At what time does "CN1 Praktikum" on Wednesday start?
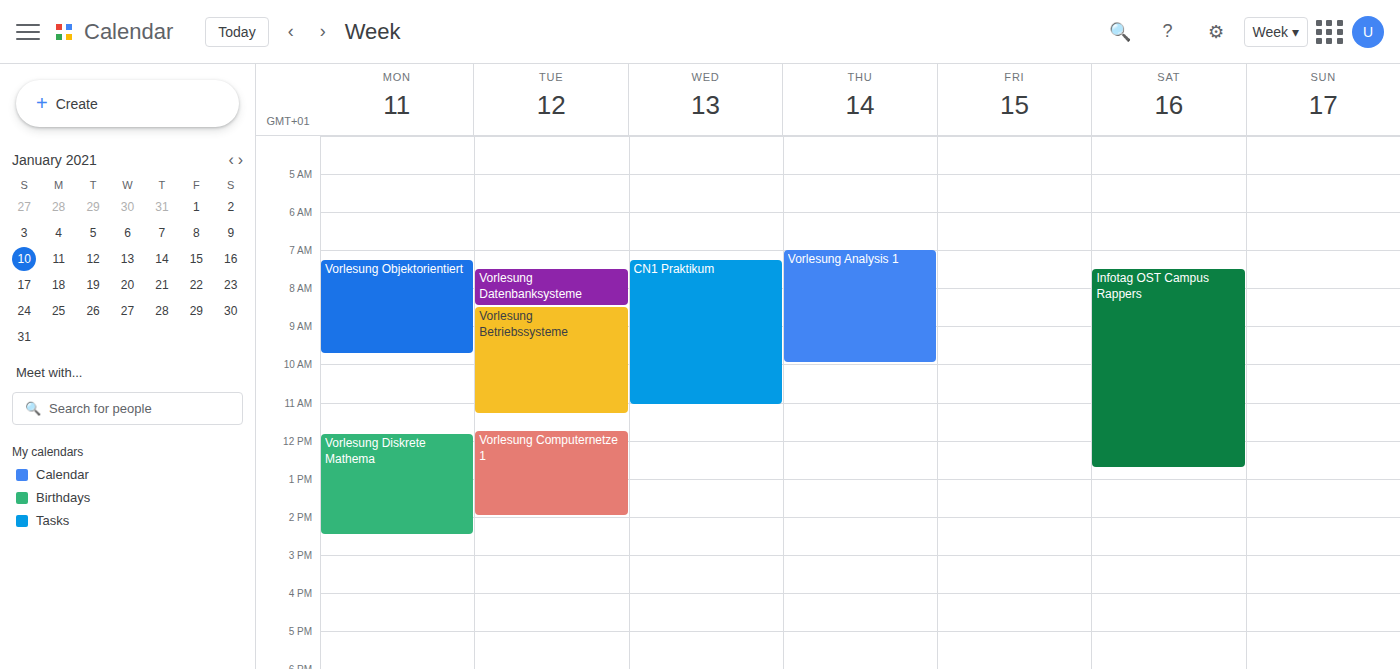
7:15 AM